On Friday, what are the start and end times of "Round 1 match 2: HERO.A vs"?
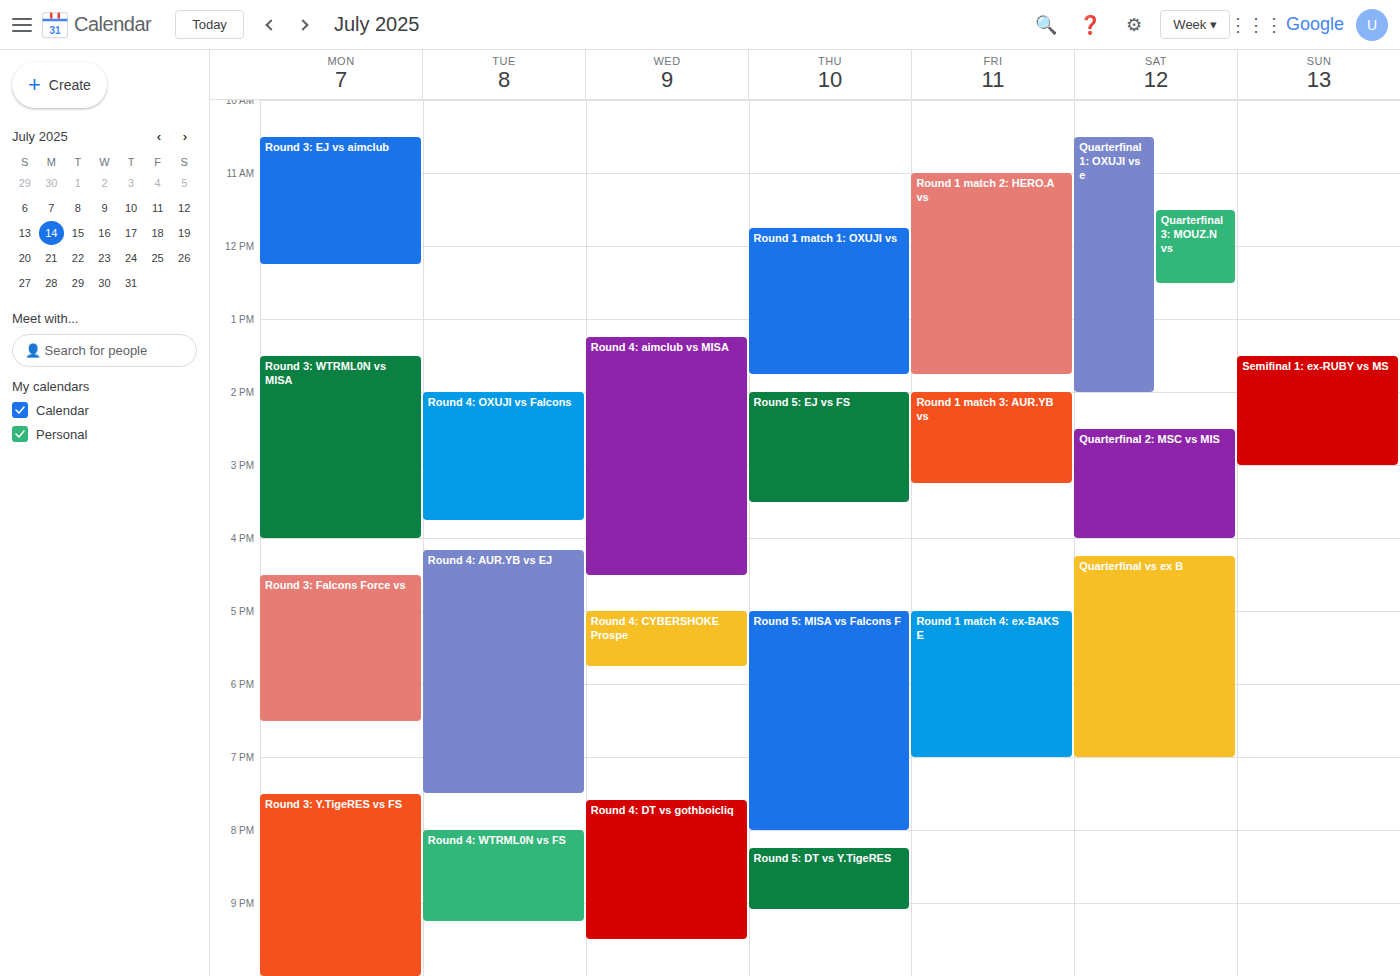
11:00 AM to 1:45 PM